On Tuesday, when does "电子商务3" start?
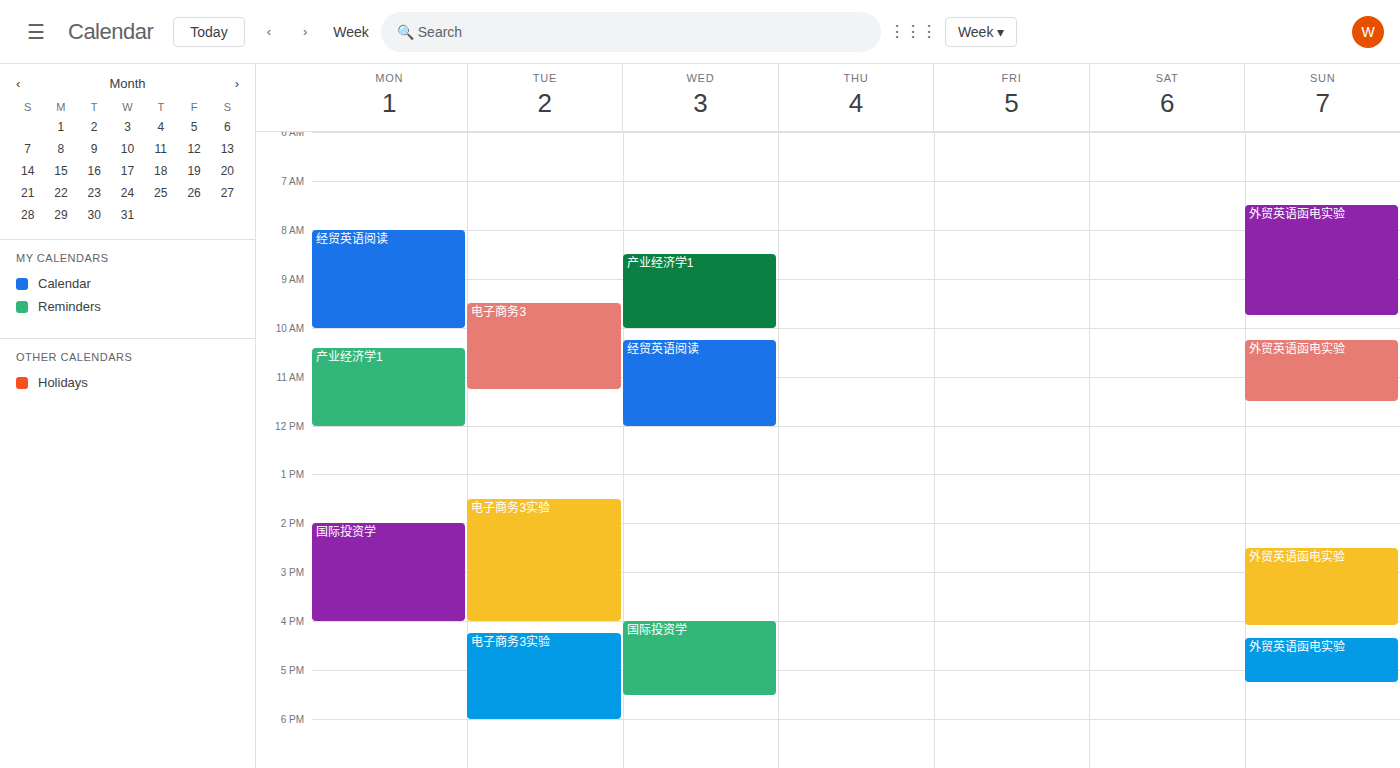
9:30 AM